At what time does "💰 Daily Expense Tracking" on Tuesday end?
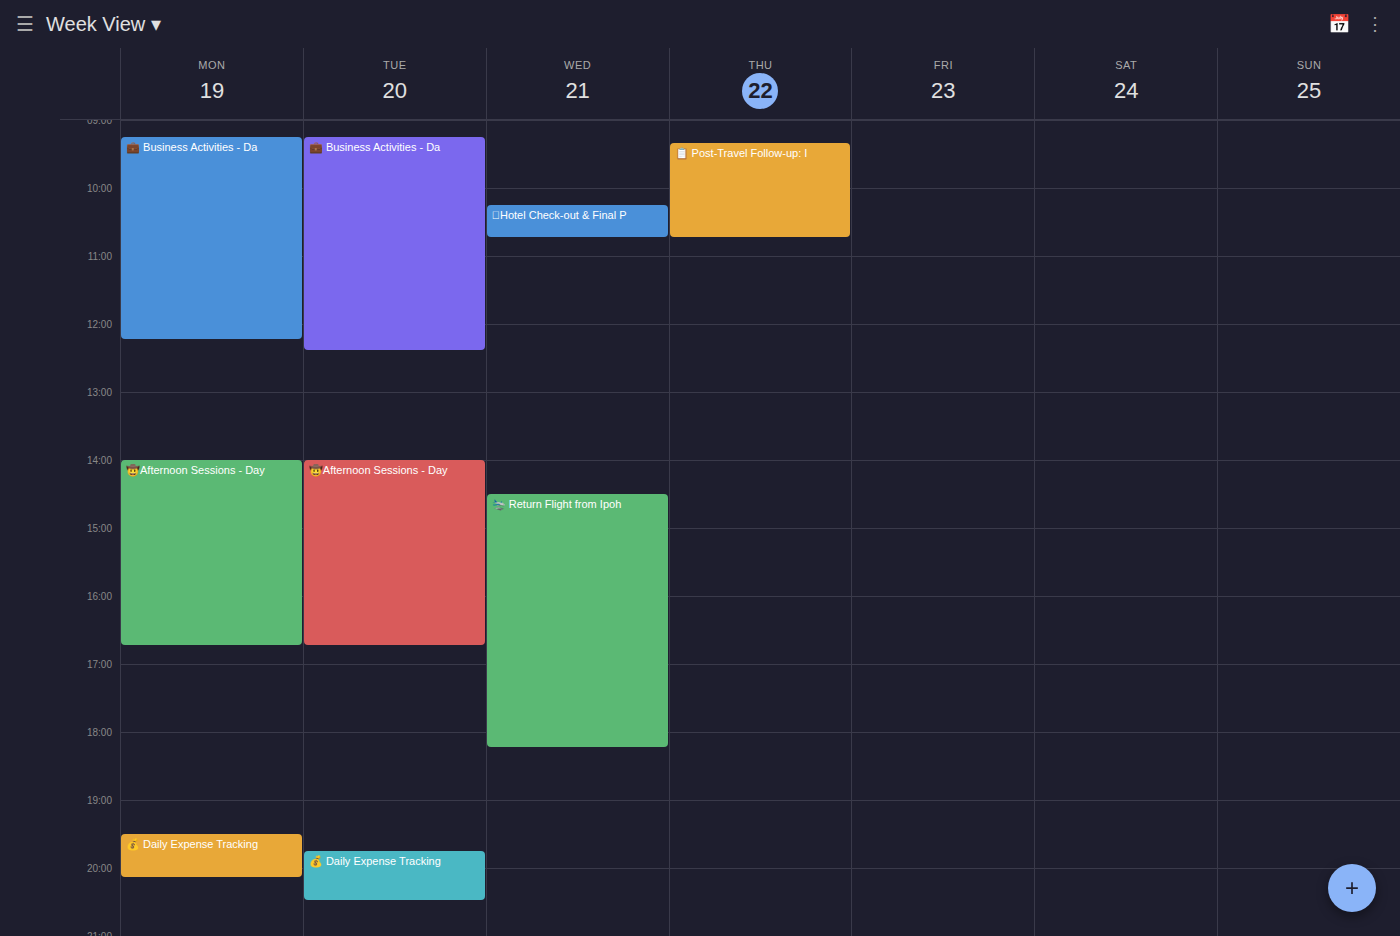
8:30 PM